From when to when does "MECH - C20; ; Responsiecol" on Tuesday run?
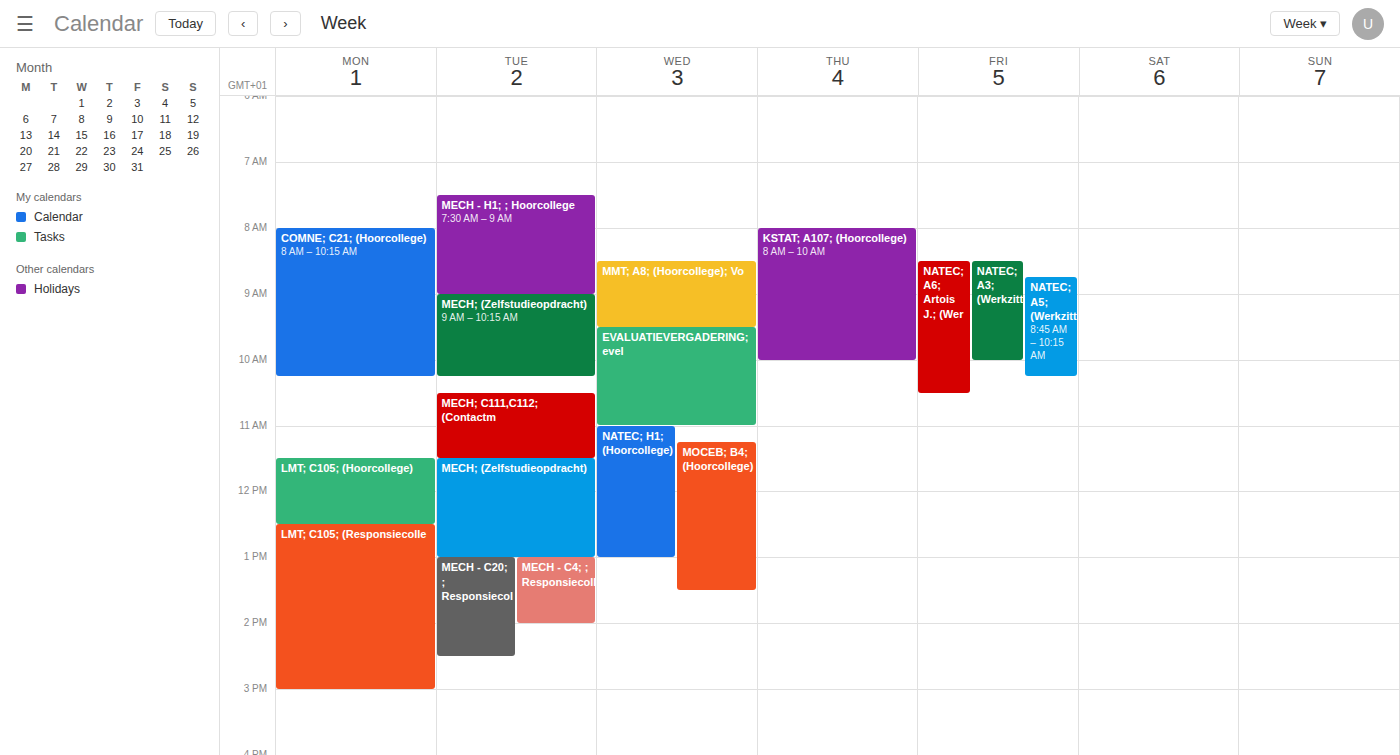
1:00 PM to 2:30 PM